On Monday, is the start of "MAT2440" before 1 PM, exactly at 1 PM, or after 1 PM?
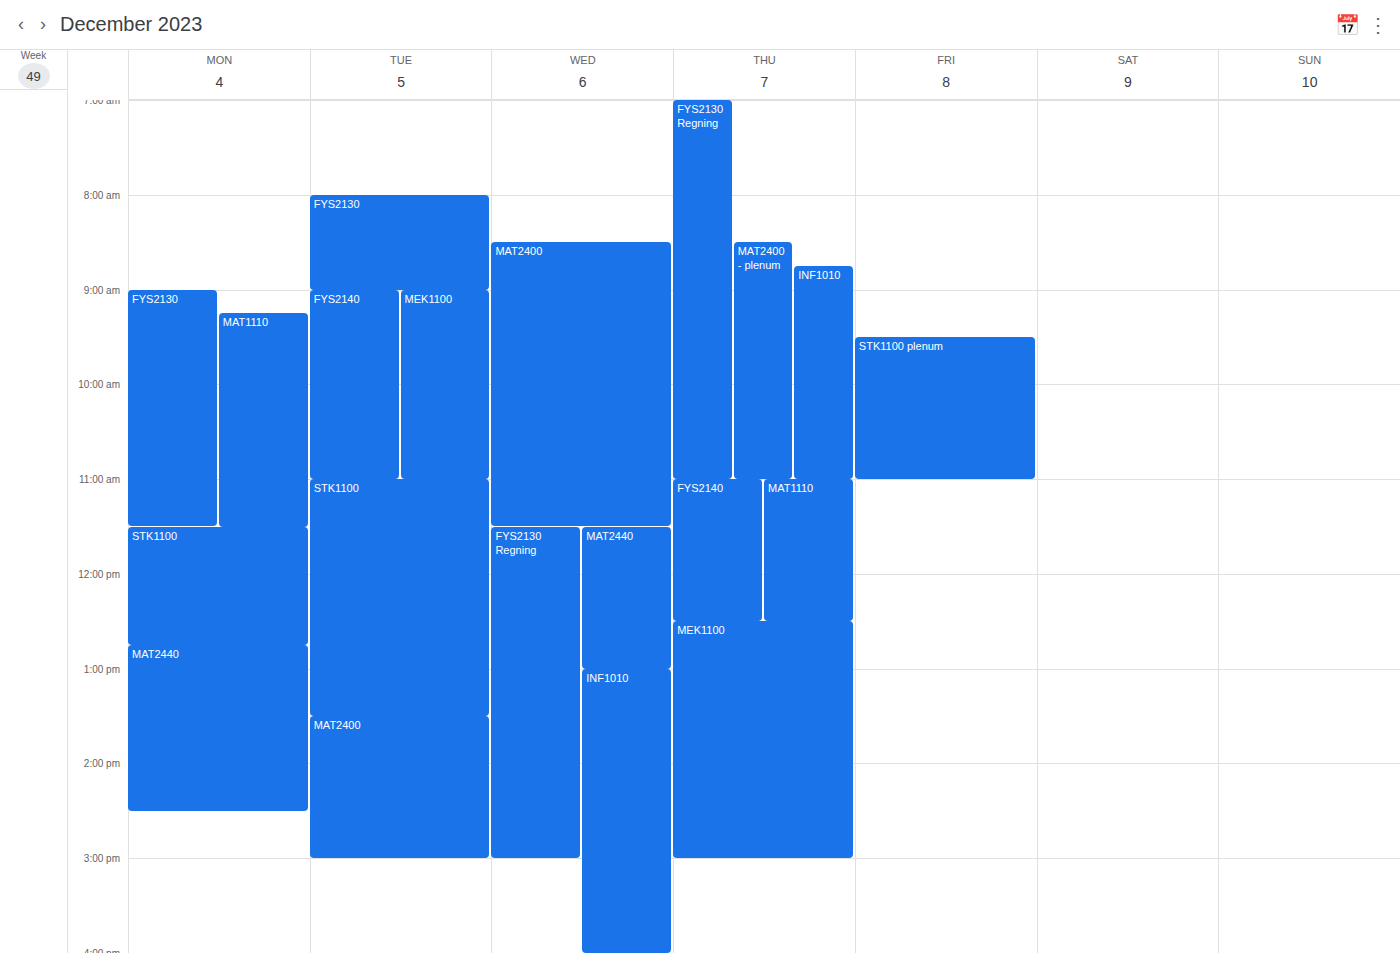
12:45 PM -- before 1 PM, 15 minutes above the 1 PM line.